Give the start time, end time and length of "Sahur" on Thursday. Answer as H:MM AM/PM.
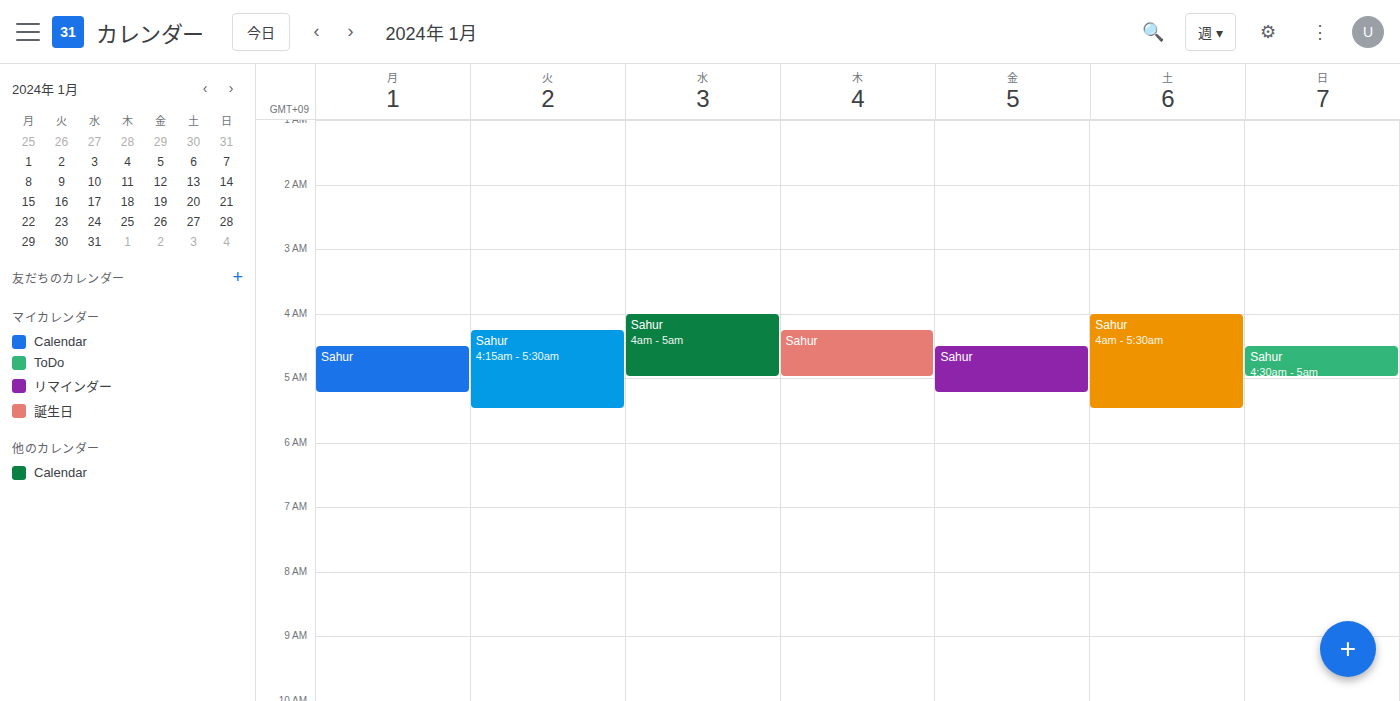
4:15 AM to 5:00 AM, 45 minutes